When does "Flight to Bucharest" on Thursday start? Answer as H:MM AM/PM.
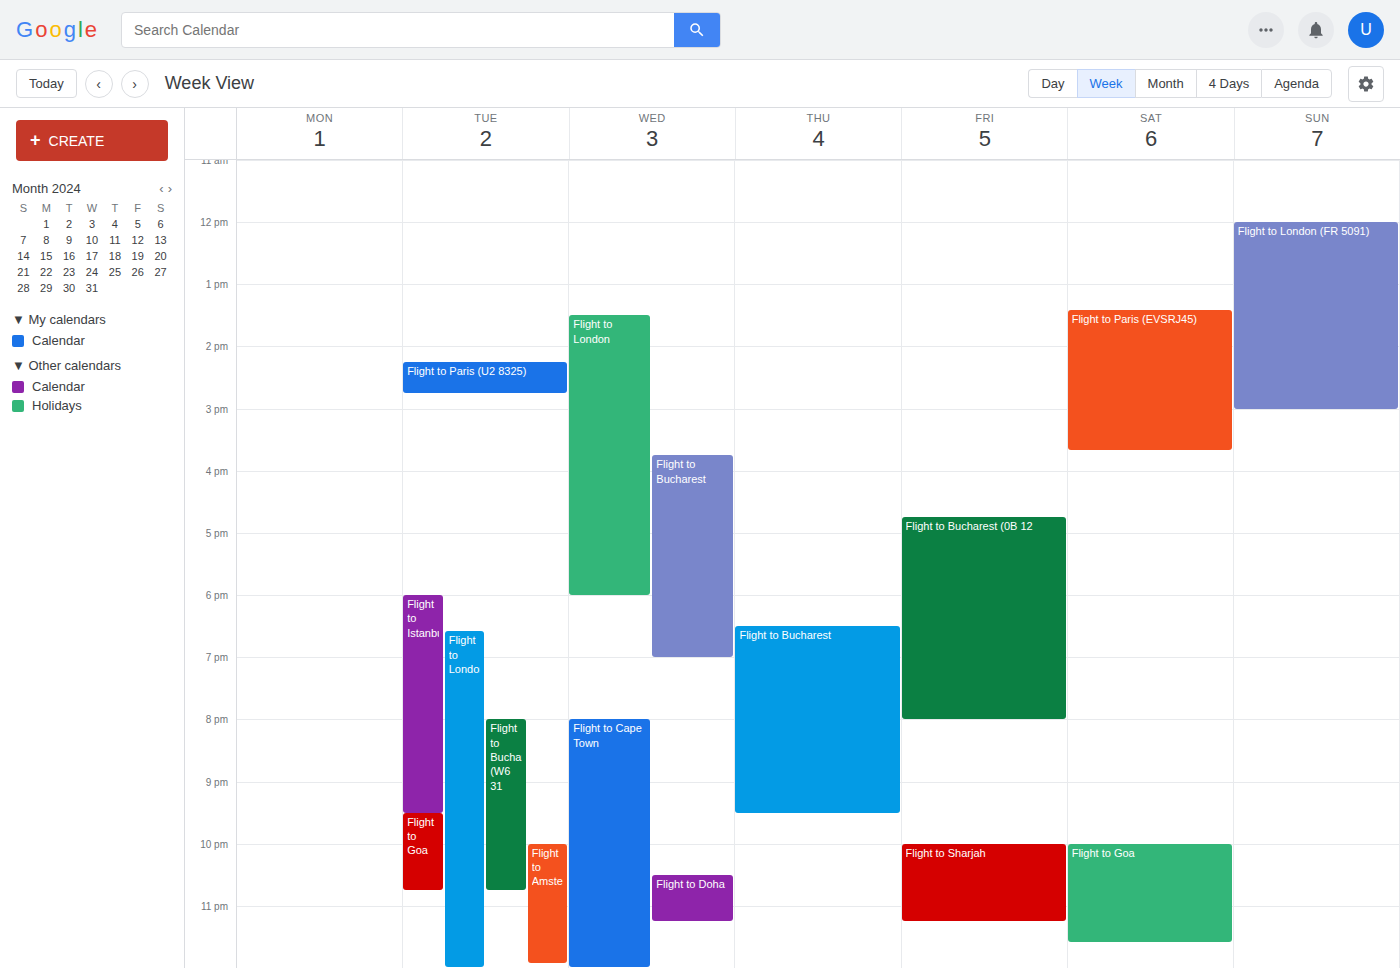
6:30 PM